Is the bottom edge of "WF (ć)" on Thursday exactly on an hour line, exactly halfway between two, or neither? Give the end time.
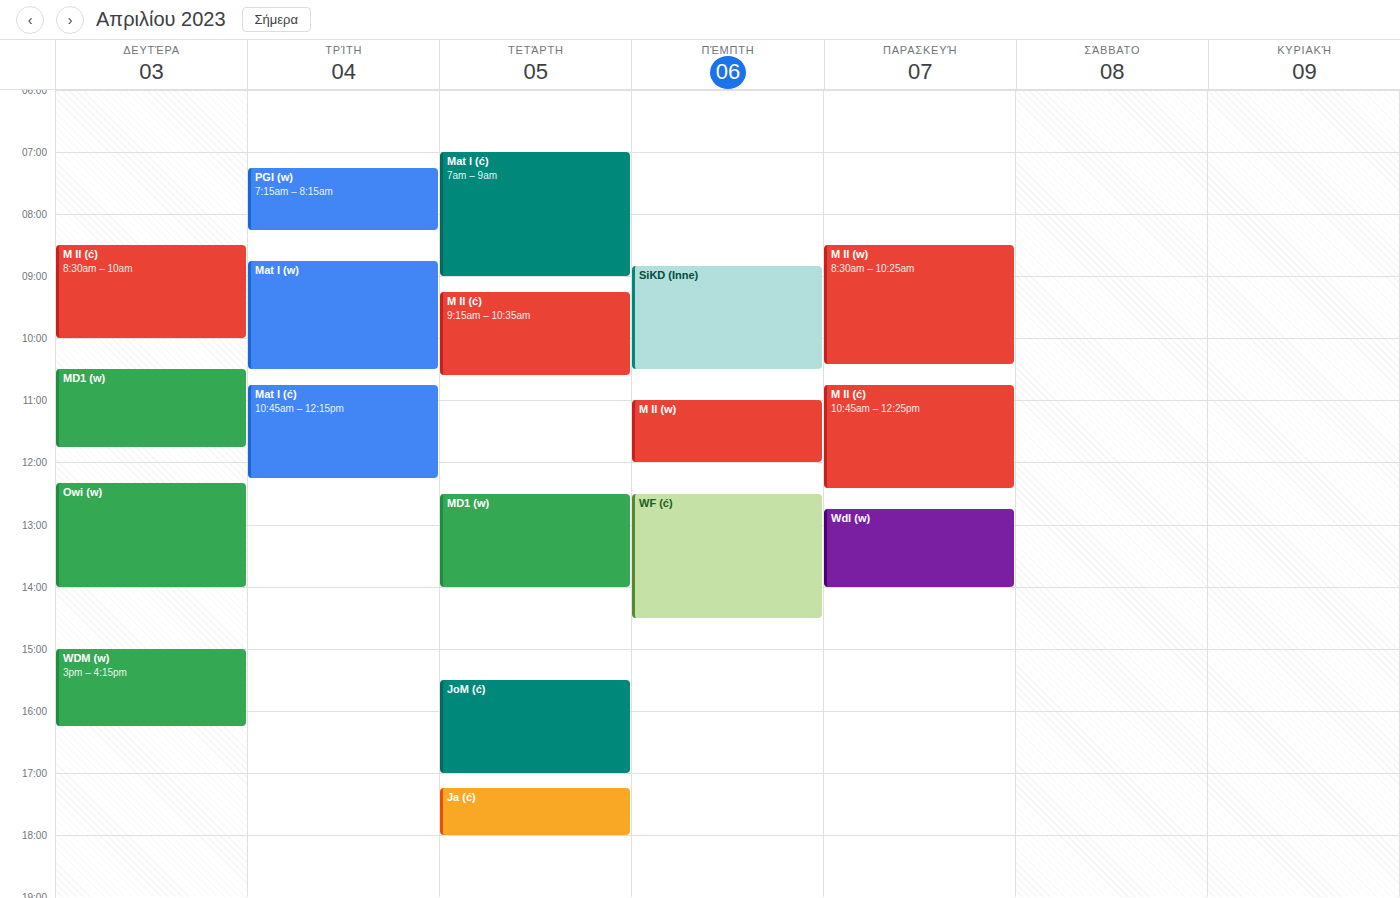
2:30 PM -- halfway between the 2 PM and 3 PM lines.